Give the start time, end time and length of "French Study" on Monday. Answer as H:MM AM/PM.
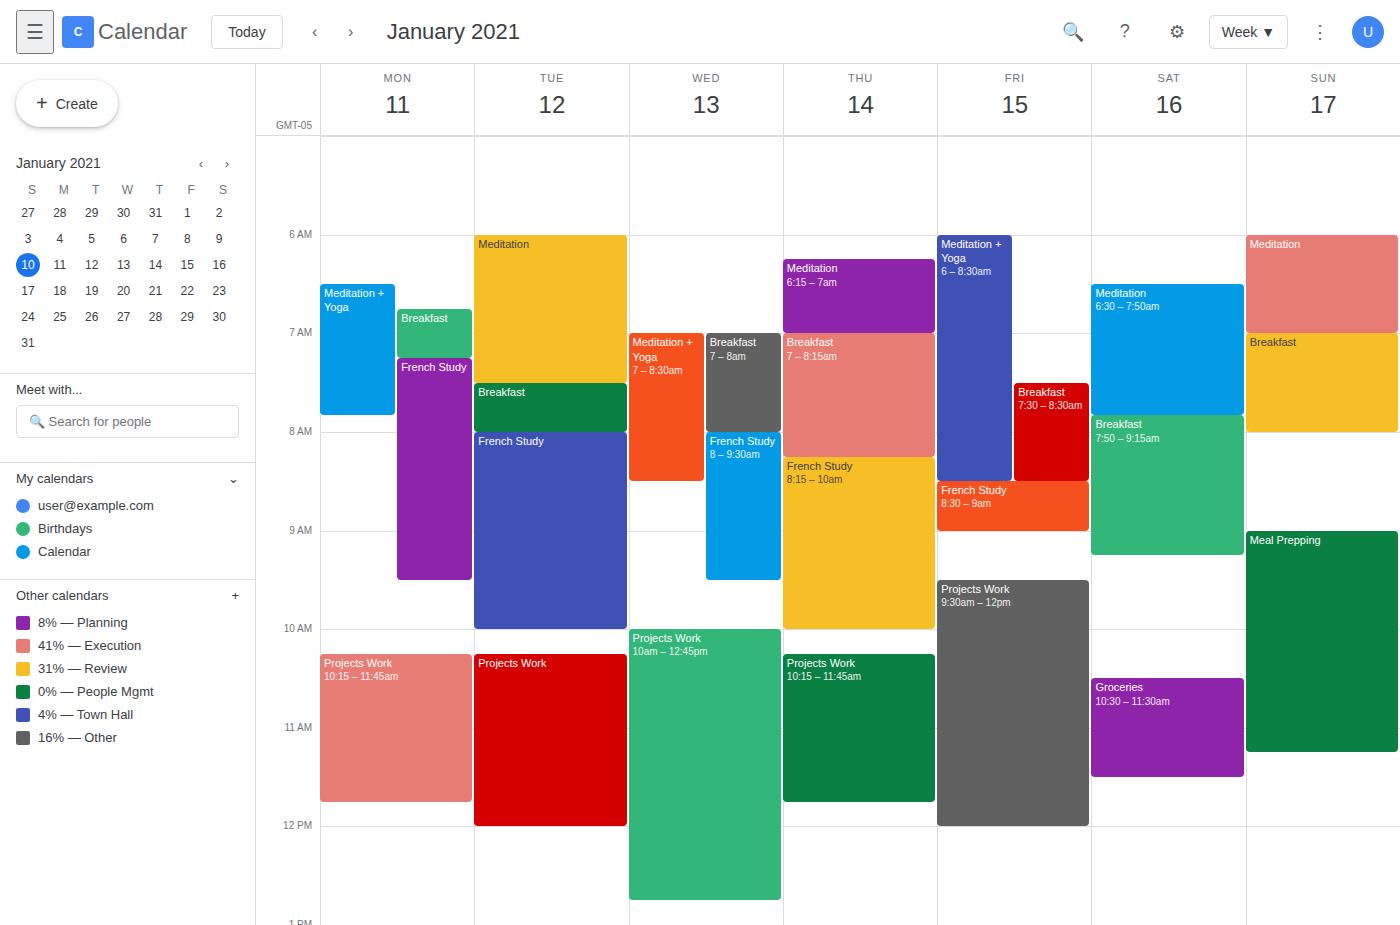
7:15 AM to 9:30 AM, 2 hours 15 minutes